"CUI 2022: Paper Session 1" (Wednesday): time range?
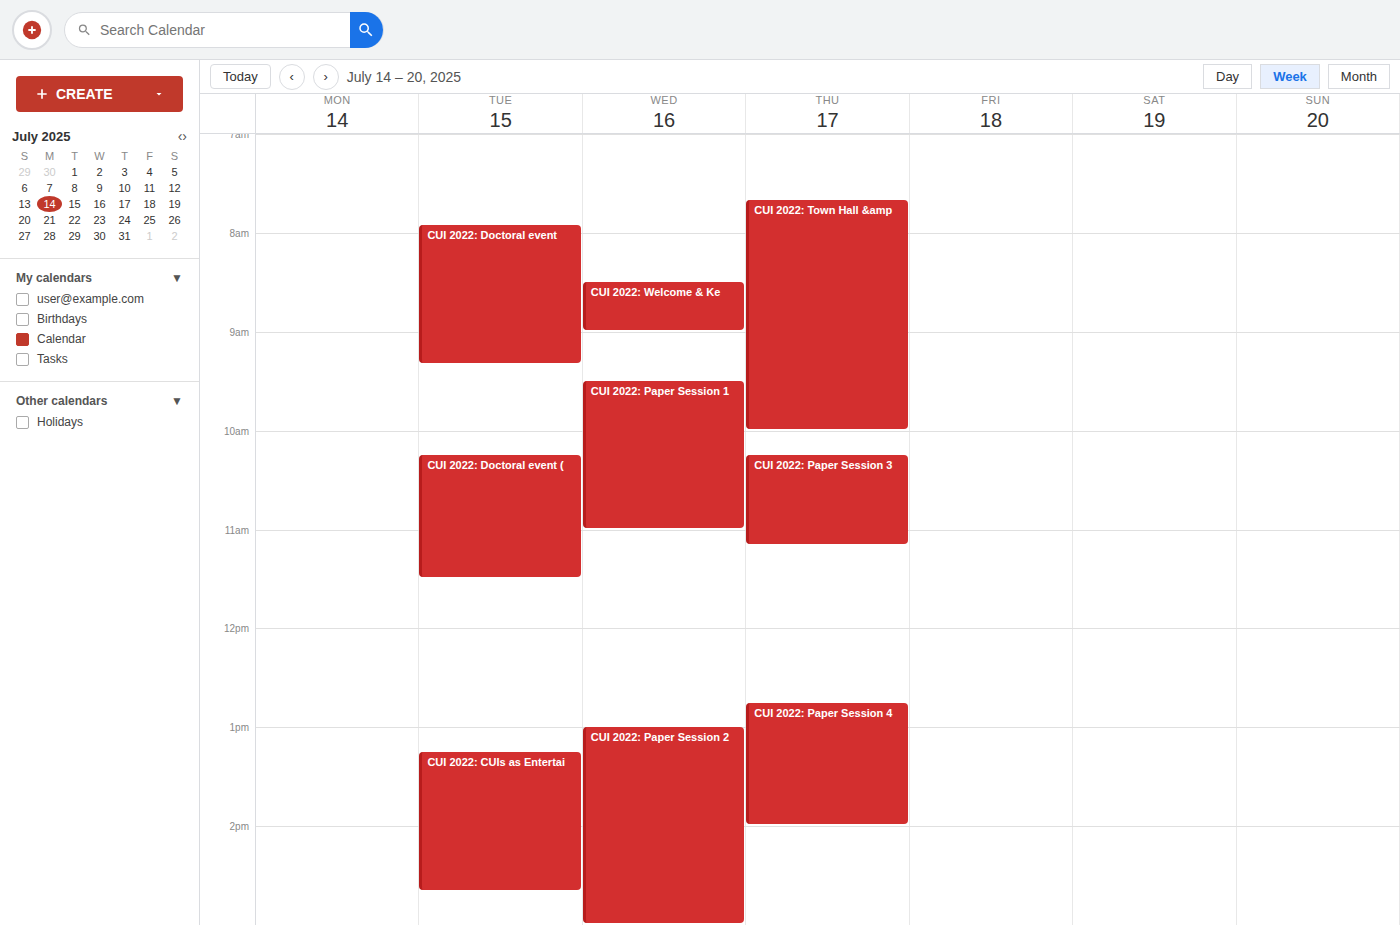
9:30 AM to 11:00 AM